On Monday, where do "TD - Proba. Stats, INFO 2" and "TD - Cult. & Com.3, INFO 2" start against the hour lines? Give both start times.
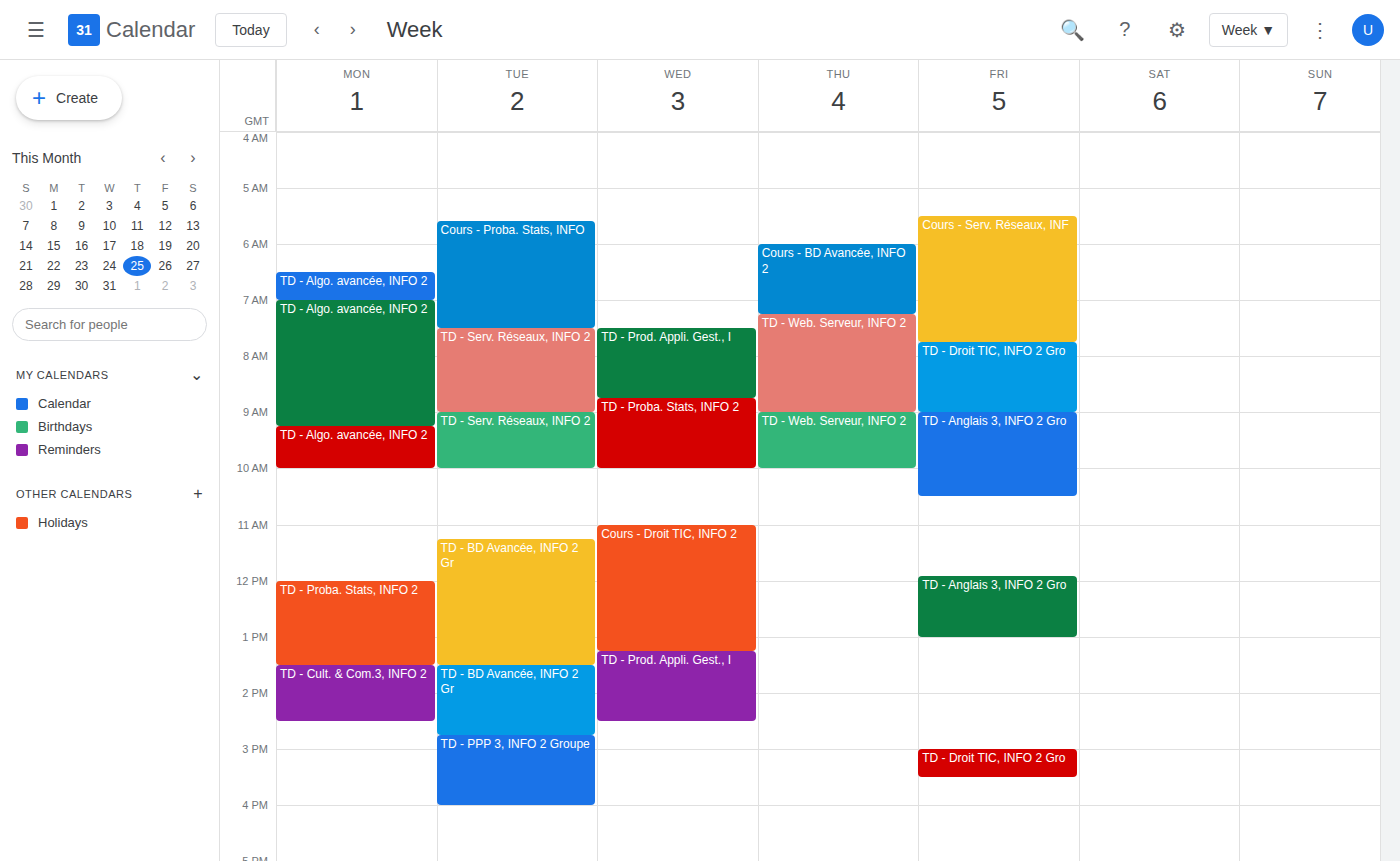
"TD - Proba. Stats, INFO 2": 12:00 PM, exactly on the 12 PM line. "TD - Cult. & Com.3, INFO 2": 1:30 PM, halfway between the 1 PM and 2 PM lines.